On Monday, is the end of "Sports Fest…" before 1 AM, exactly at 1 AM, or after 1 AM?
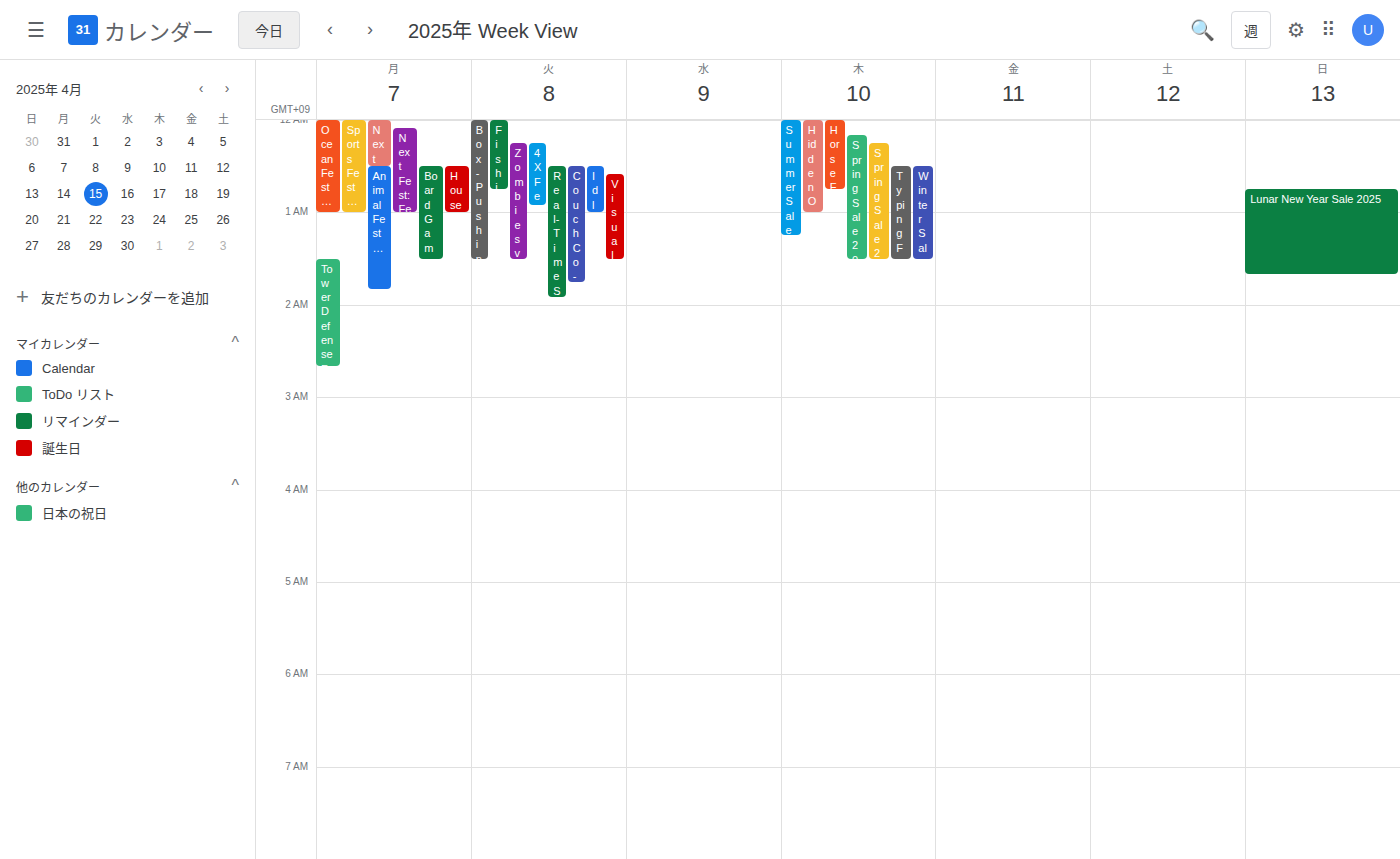
1:00 AM -- exactly at 1 AM, on the 1 AM line.